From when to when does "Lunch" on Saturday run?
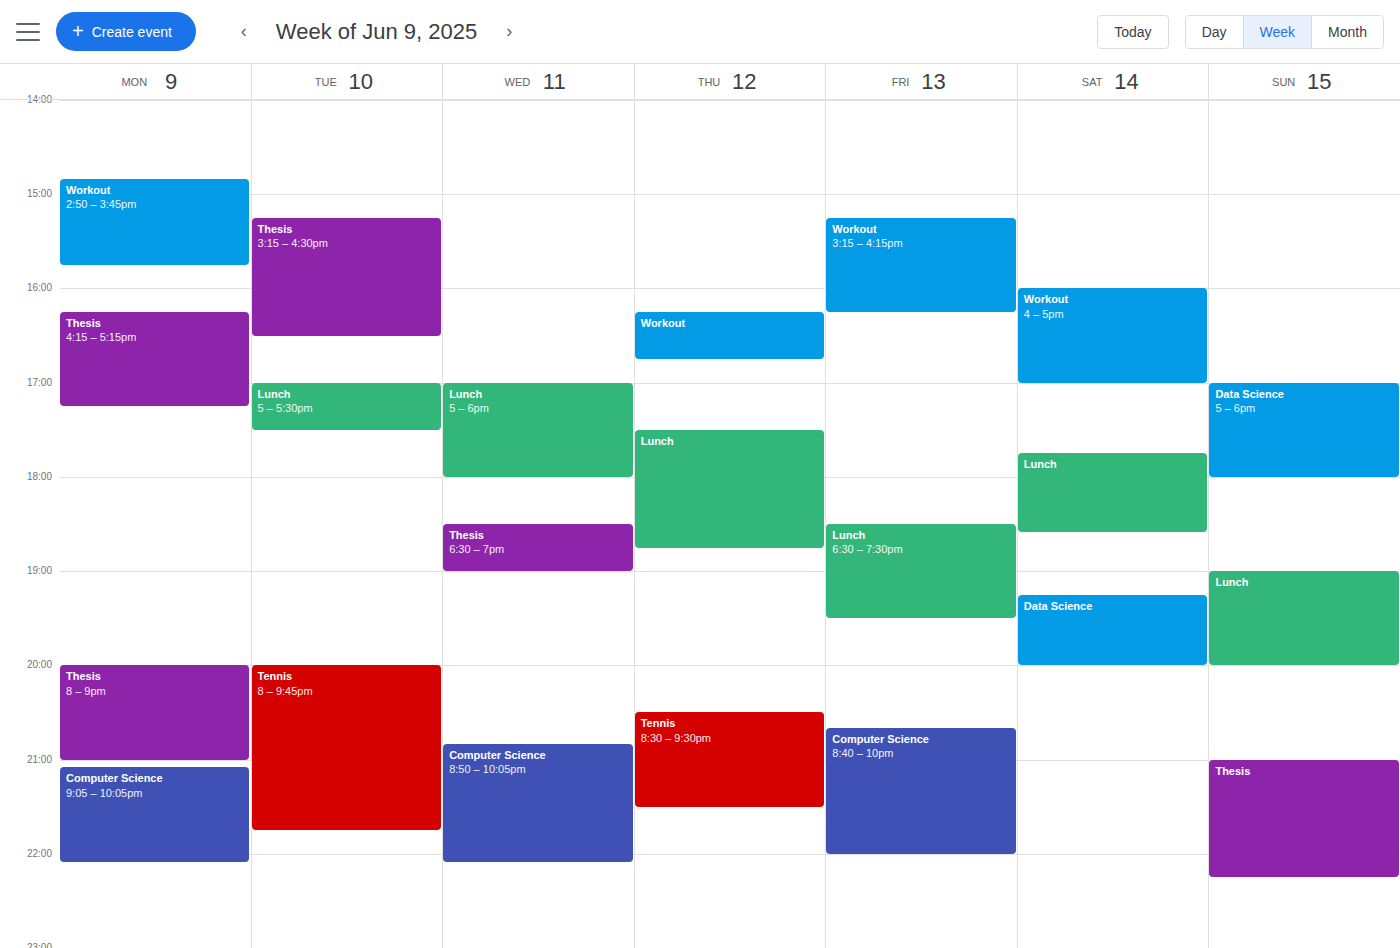
5:45 PM to 6:35 PM